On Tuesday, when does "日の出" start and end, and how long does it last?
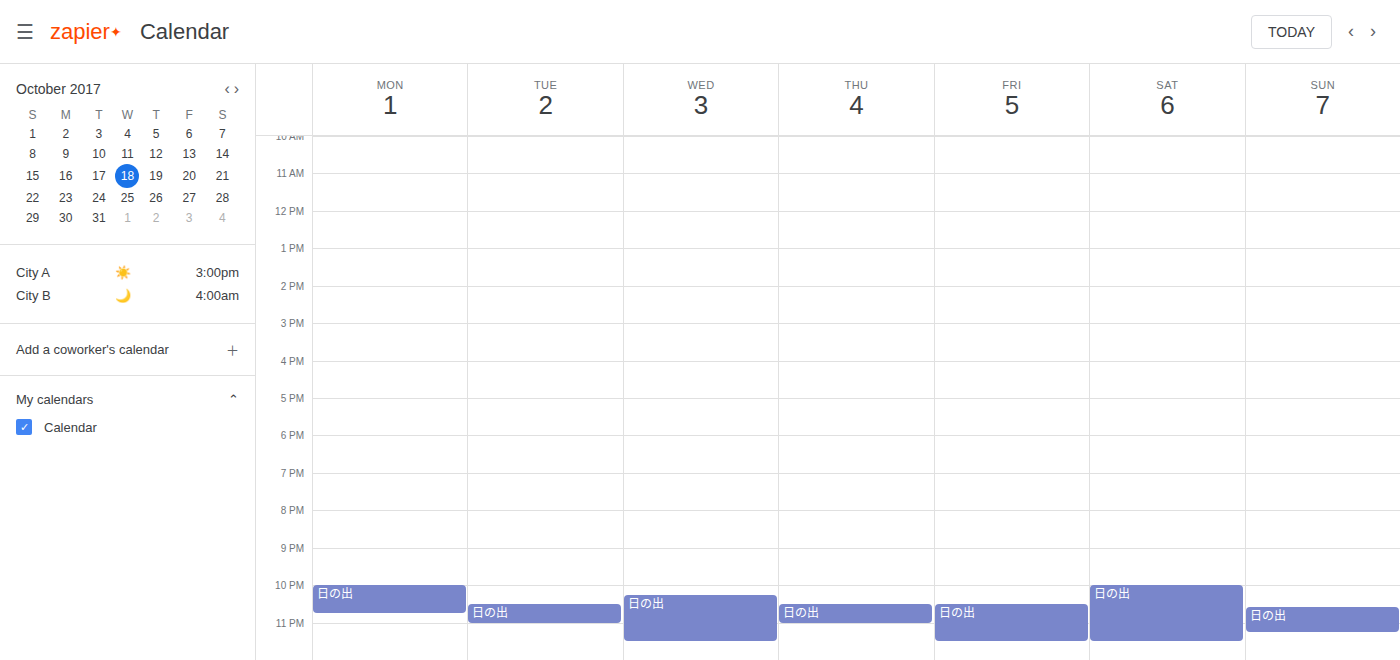
10:30 PM to 11:00 PM, 30 minutes